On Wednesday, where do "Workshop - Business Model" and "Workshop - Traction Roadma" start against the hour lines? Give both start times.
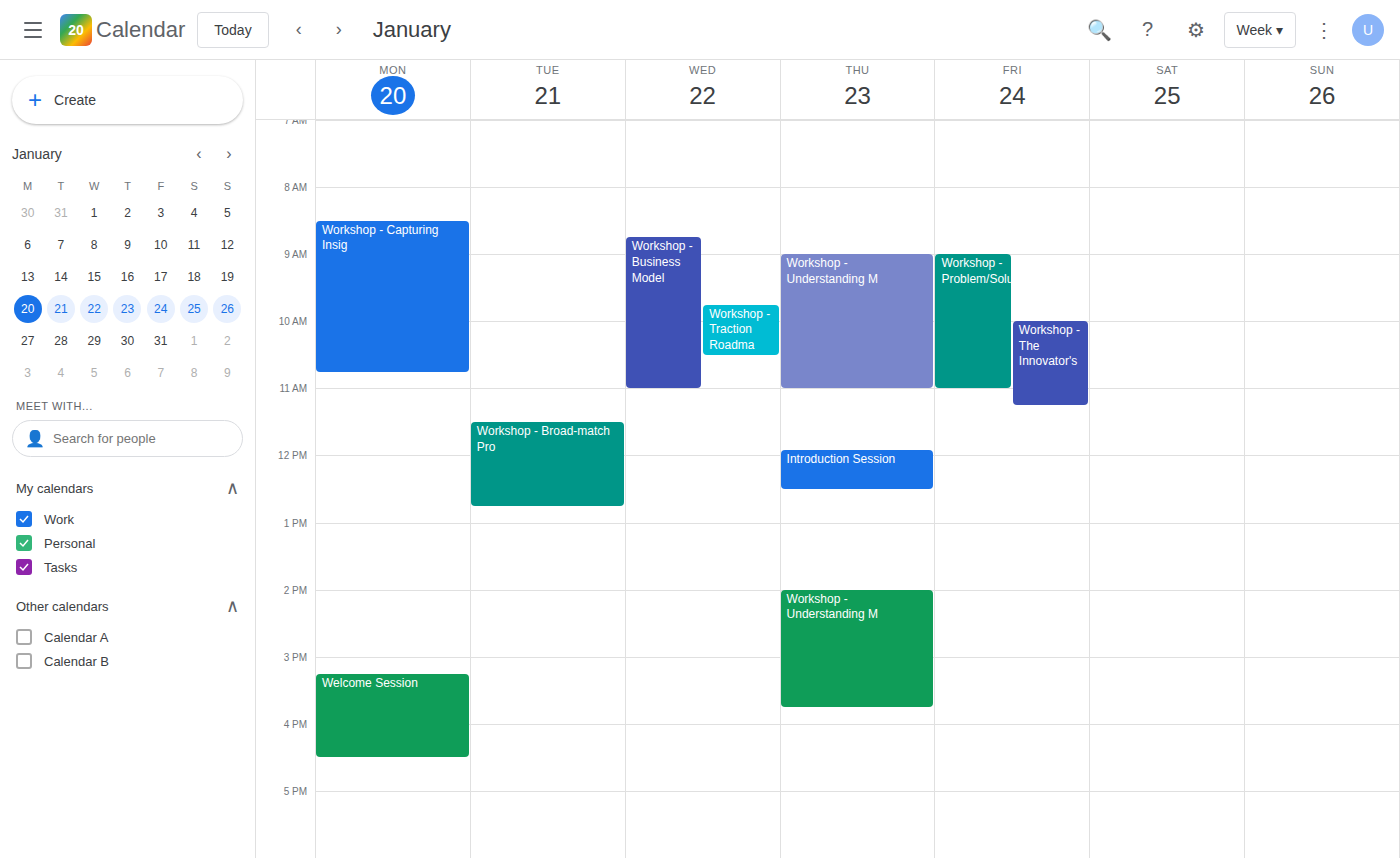
"Workshop - Business Model": 8:45 AM, neither: three quarters of the way from the 8 AM line to the 9 AM line. "Workshop - Traction Roadma": 9:45 AM, neither: three quarters of the way from the 9 AM line to the 10 AM line.